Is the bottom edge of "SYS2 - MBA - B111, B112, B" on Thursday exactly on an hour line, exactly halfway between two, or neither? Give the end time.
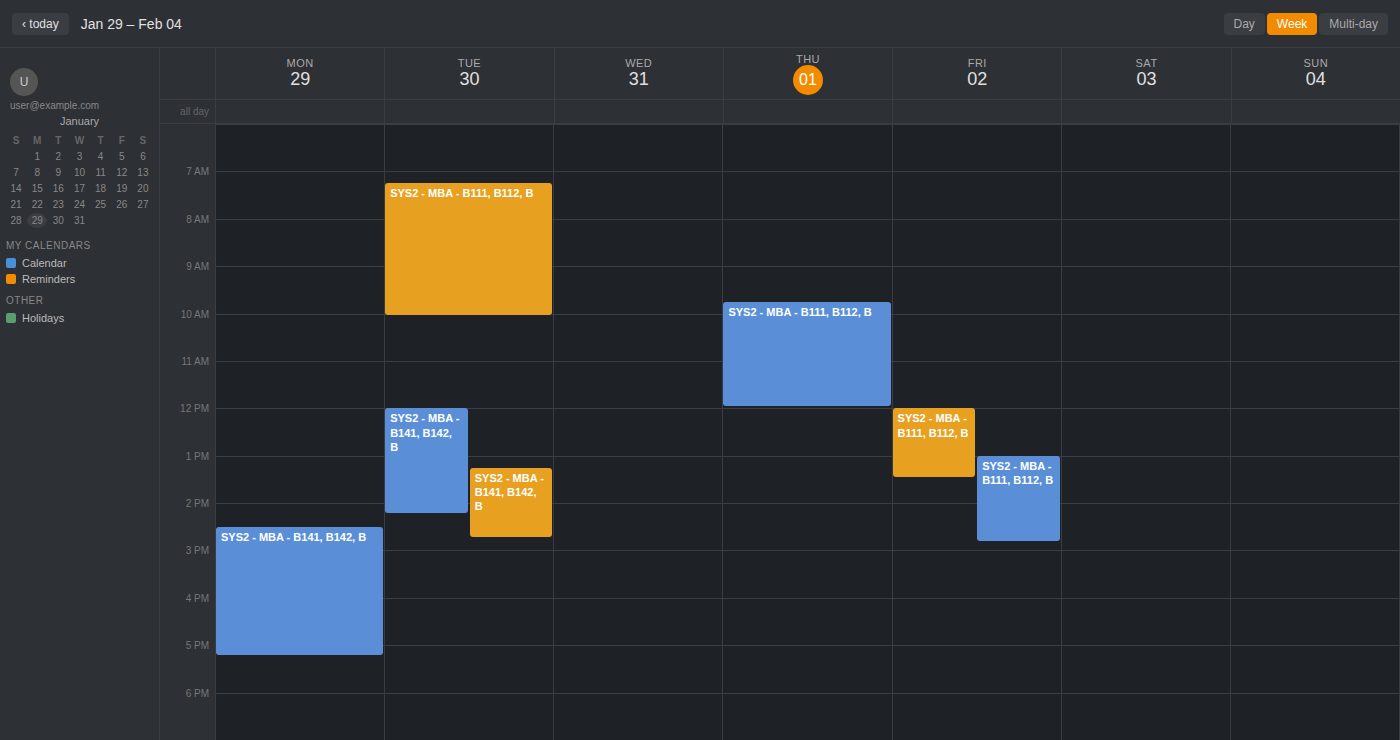
12:00 PM -- exactly on the 12 PM line.